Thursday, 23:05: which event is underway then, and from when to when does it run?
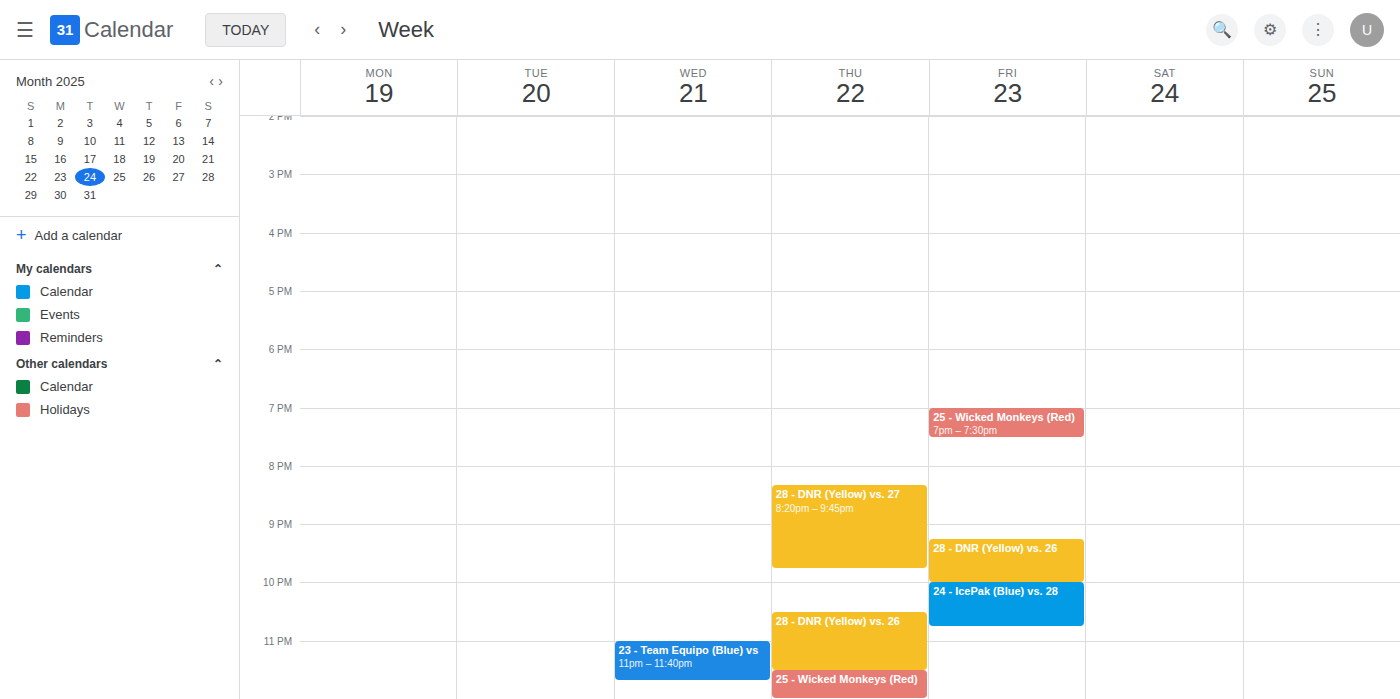
"28 - DNR (Yellow) vs. 26", 22:30 to 23:30